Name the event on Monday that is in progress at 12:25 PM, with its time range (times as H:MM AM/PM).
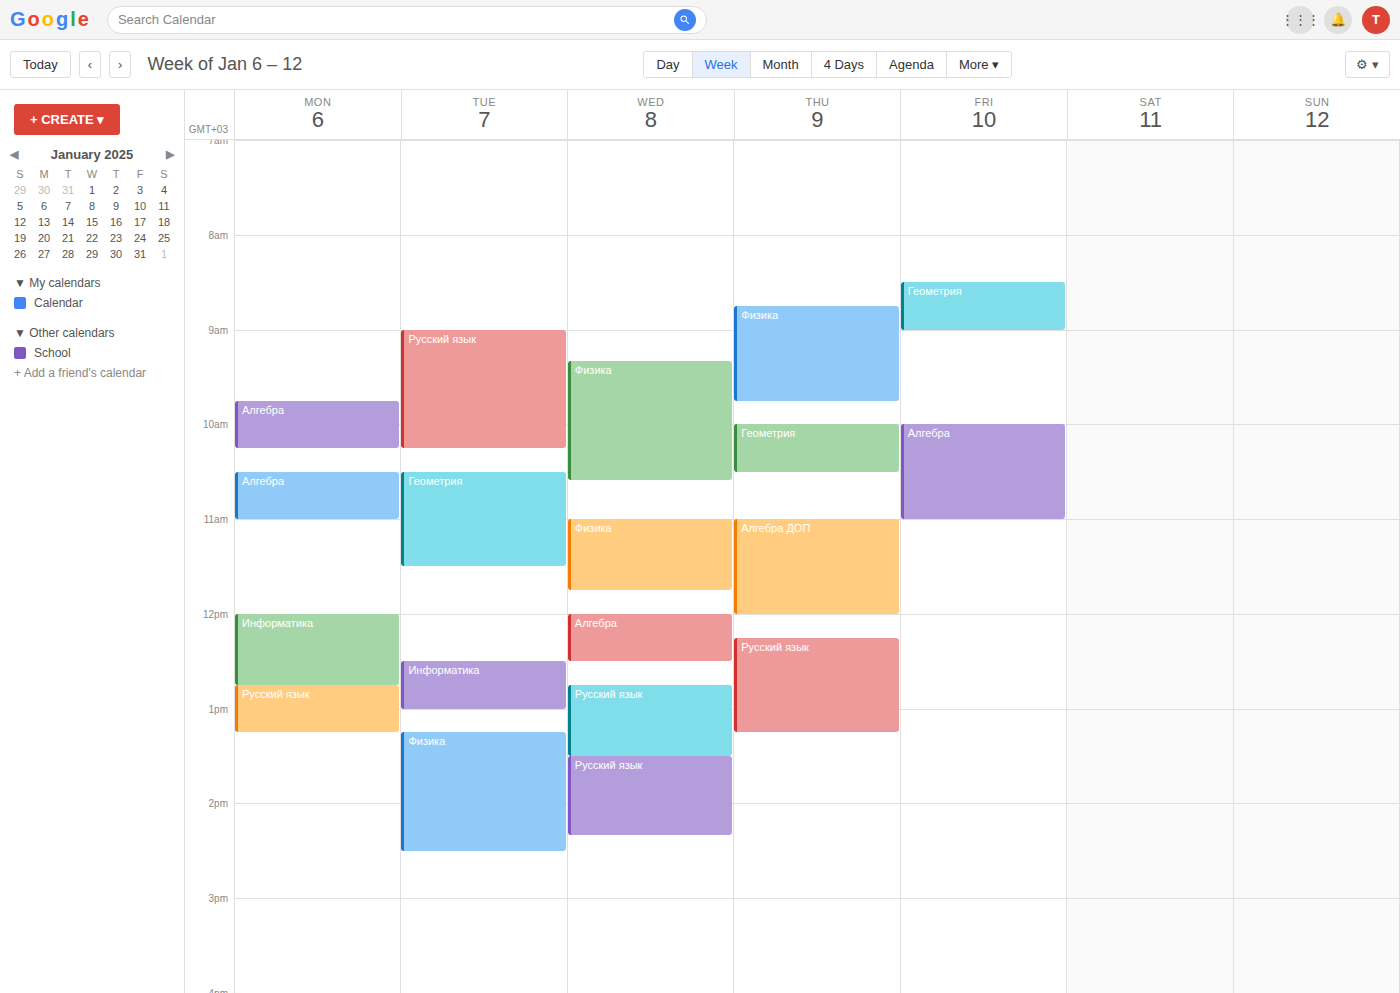
"Информатика", 12:00 PM to 12:45 PM